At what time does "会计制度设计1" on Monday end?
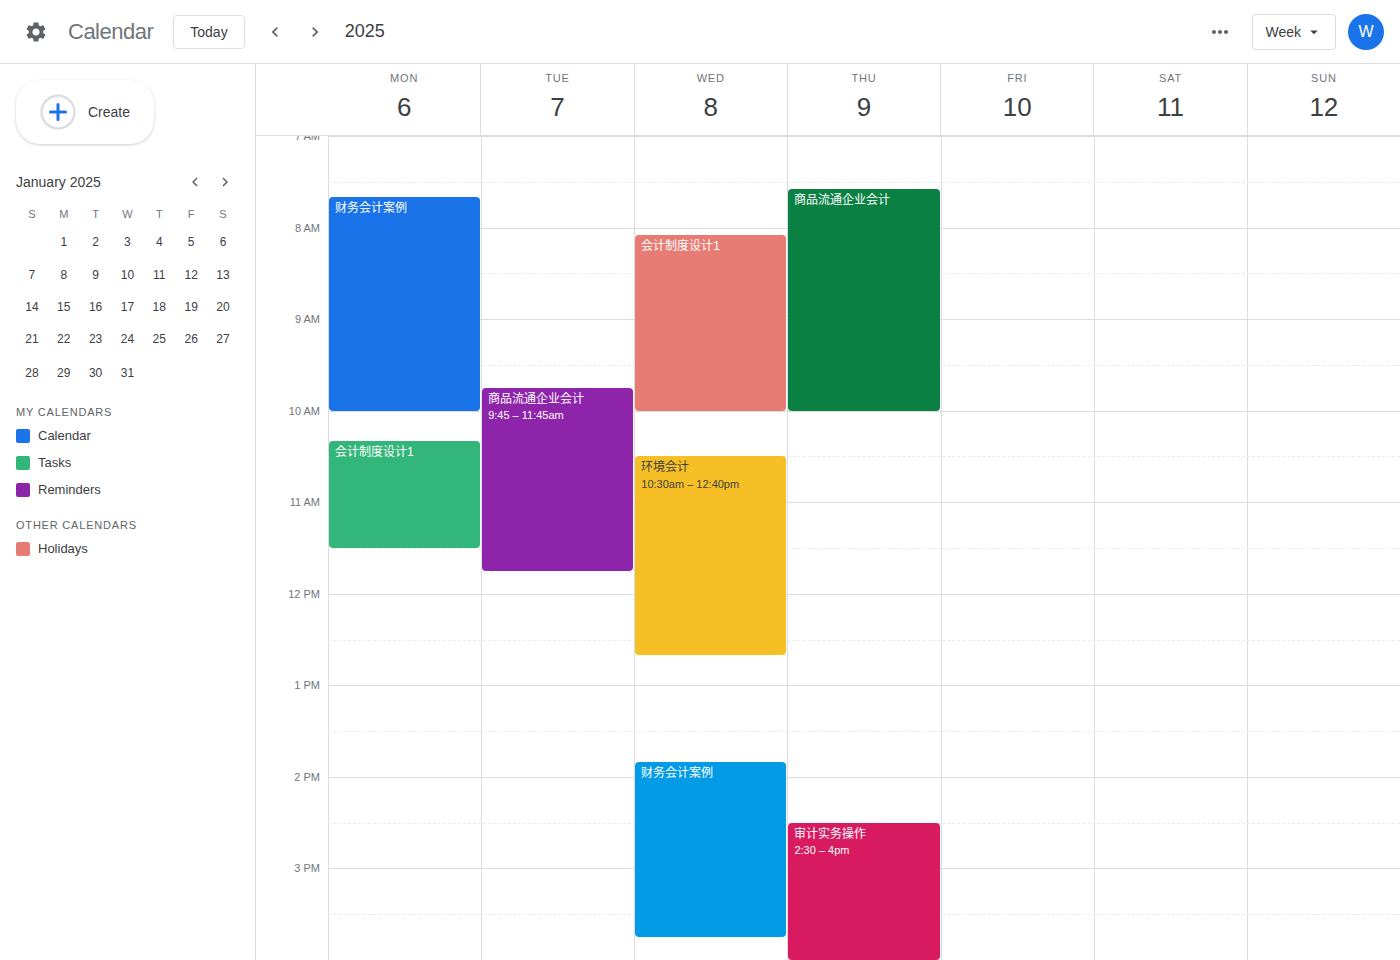
11:30